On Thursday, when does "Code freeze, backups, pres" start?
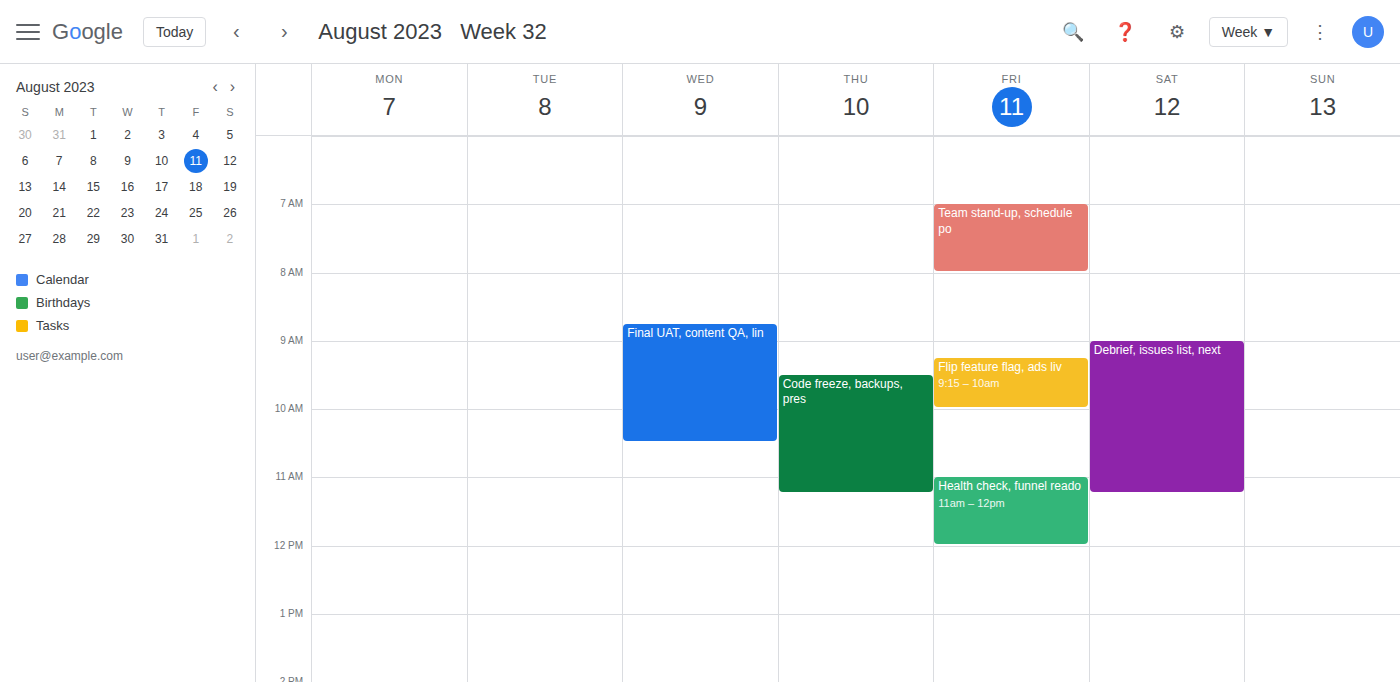
9:30 AM